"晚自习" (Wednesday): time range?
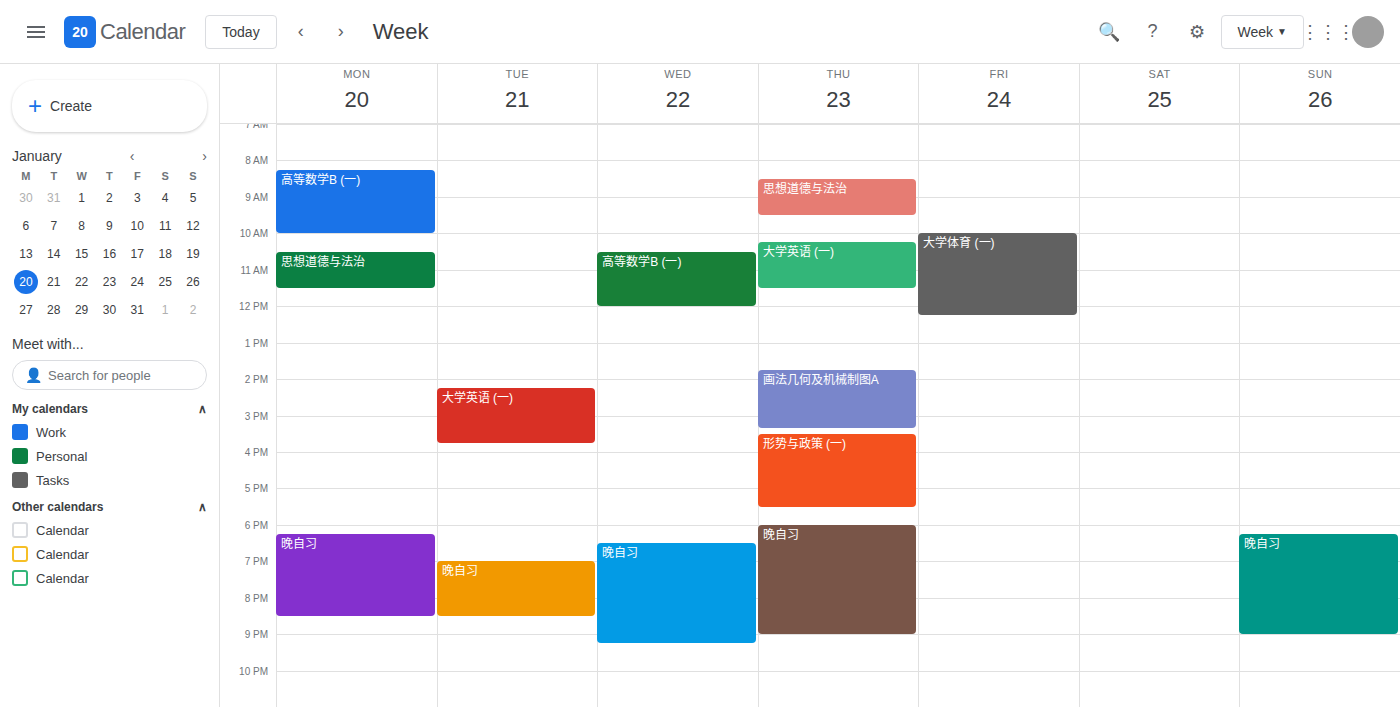
6:30 PM to 9:15 PM